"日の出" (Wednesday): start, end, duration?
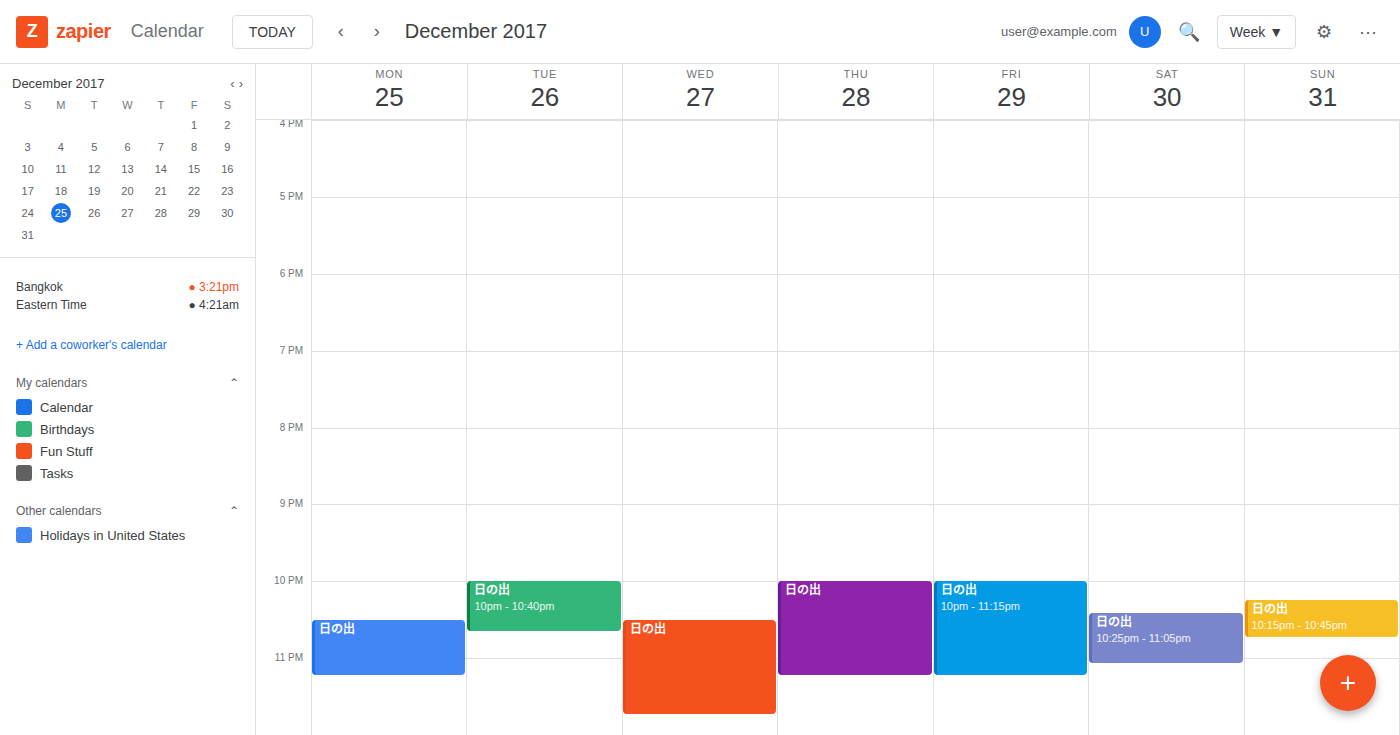
10:30 PM to 11:45 PM, 1 hour 15 minutes